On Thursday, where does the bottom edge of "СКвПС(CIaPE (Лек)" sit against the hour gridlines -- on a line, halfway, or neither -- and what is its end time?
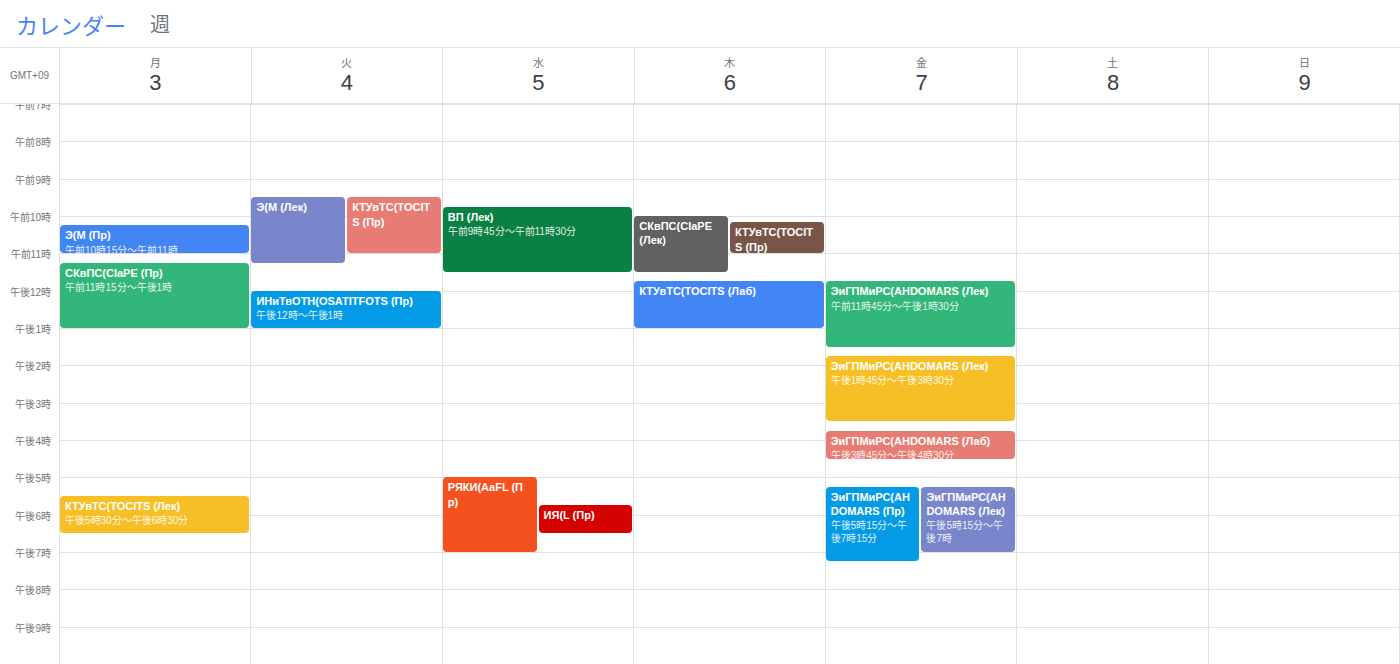
11:30 AM -- halfway between the 11 AM and 12 PM lines.